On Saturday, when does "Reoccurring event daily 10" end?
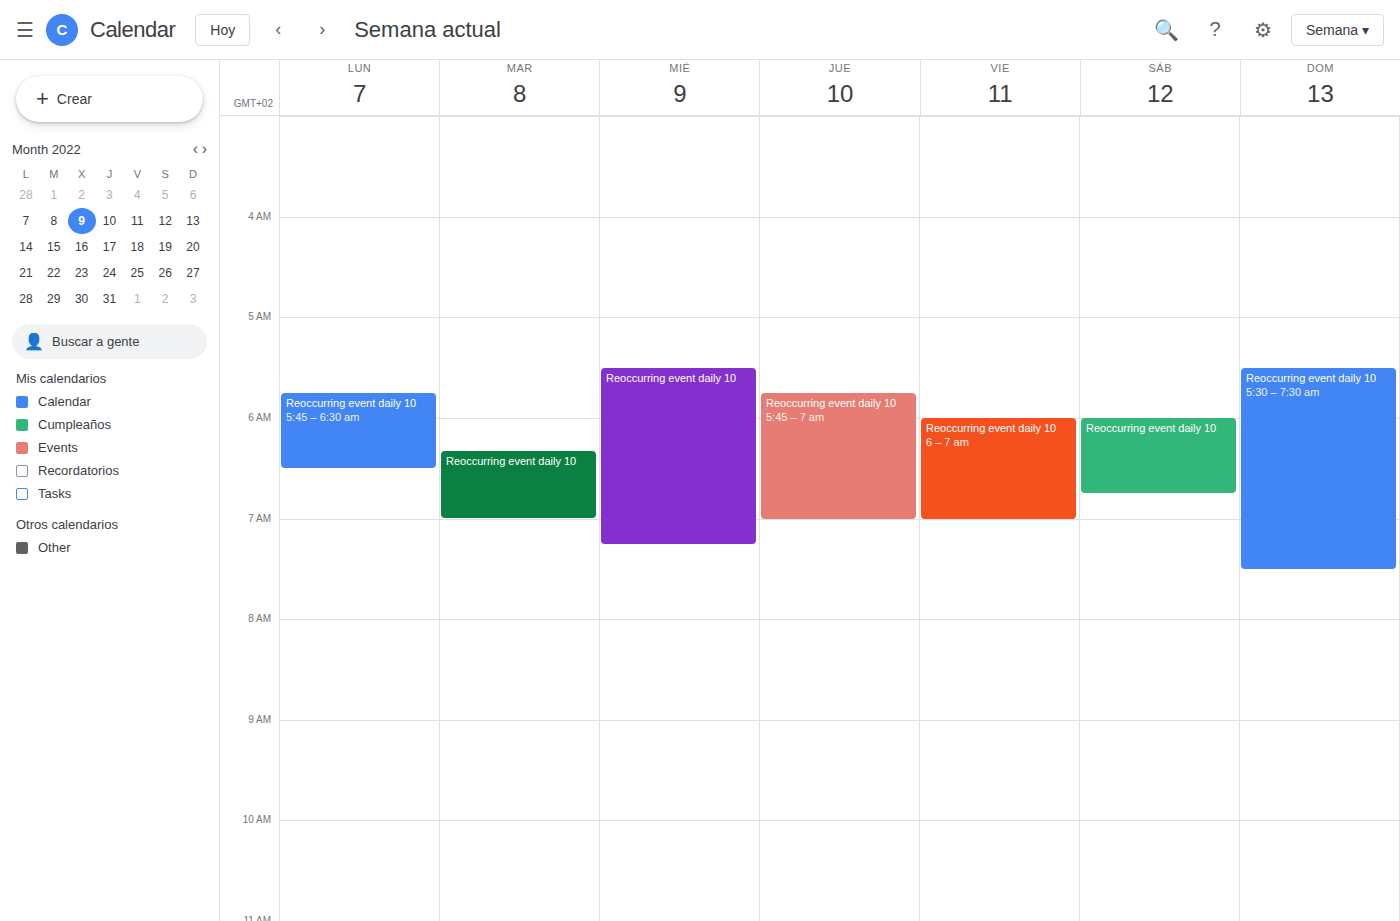
6:45 AM